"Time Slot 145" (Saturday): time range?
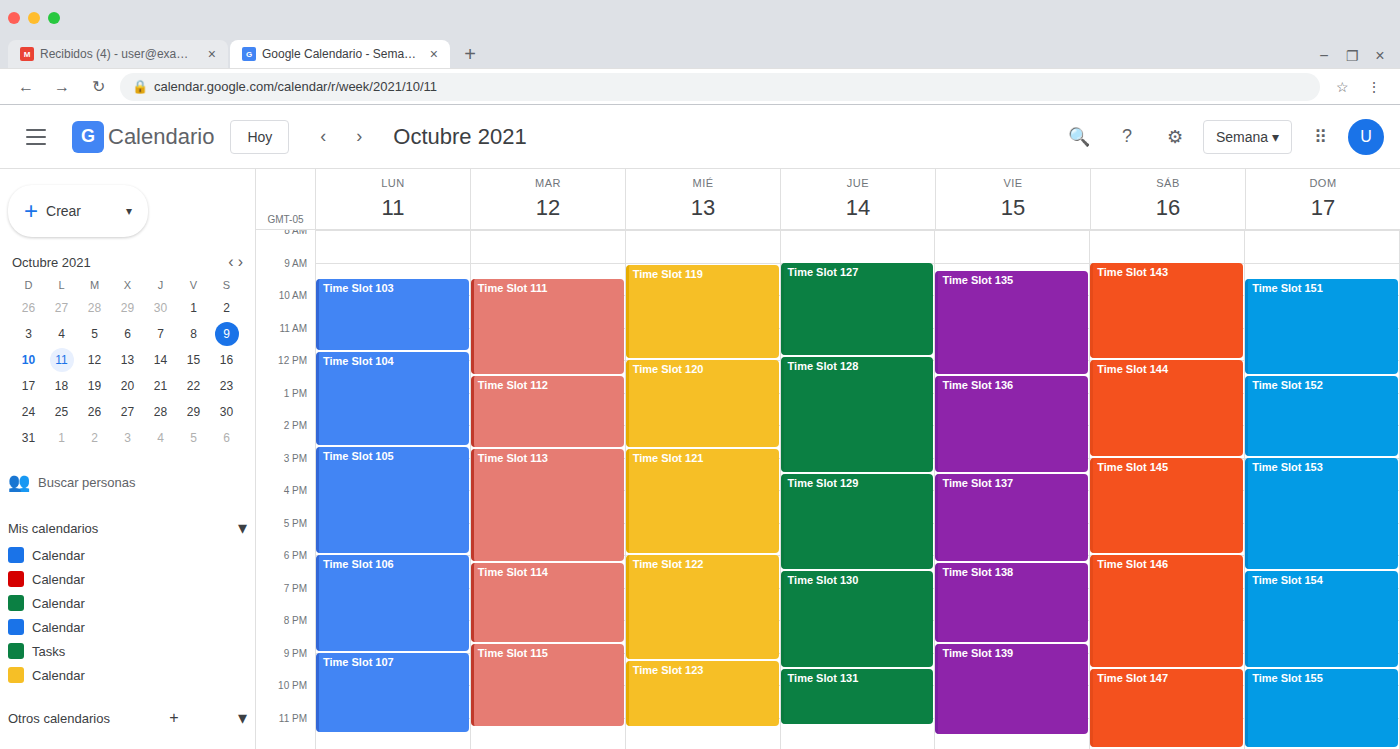
15:00 to 18:00